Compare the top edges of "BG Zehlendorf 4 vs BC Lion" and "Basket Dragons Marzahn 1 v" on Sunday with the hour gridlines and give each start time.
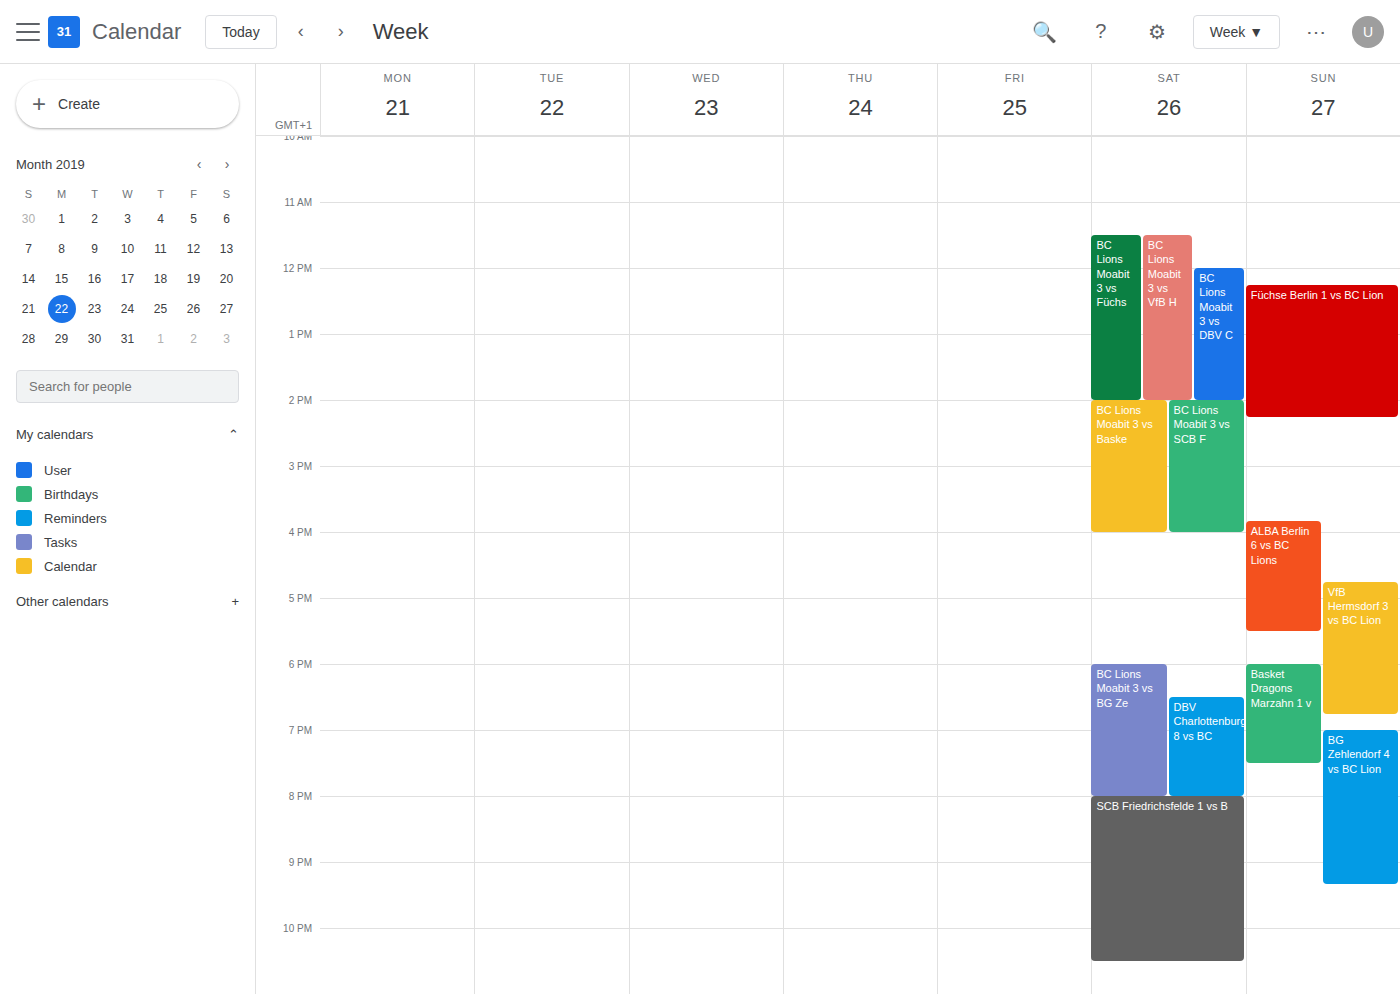
"BG Zehlendorf 4 vs BC Lion": 7:00 PM, exactly on the 7 PM line. "Basket Dragons Marzahn 1 v": 6:00 PM, exactly on the 6 PM line.